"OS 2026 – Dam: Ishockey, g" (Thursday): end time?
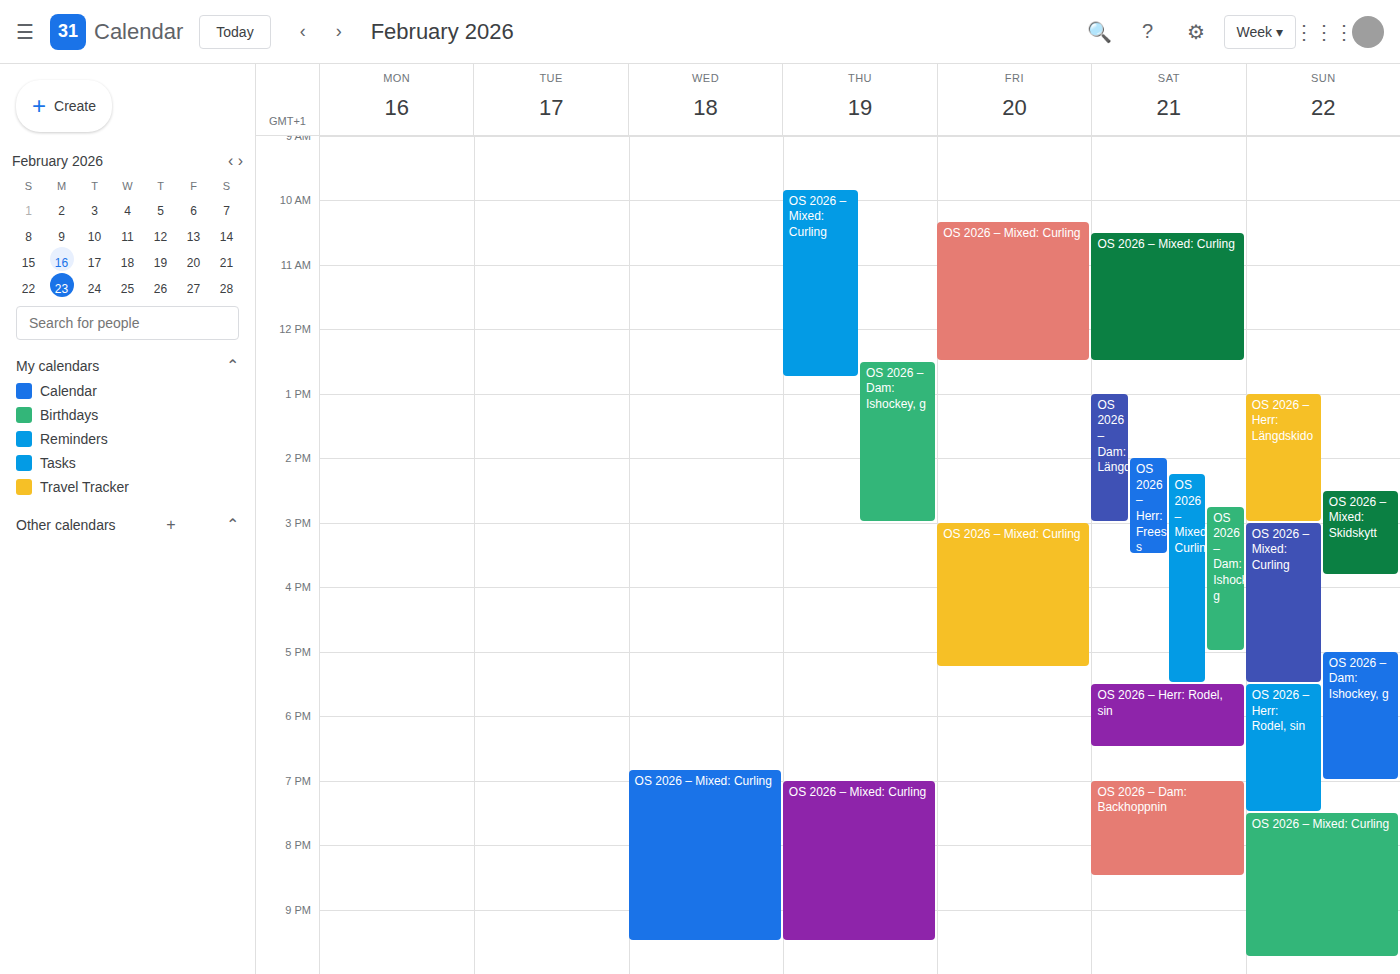
3:00 PM